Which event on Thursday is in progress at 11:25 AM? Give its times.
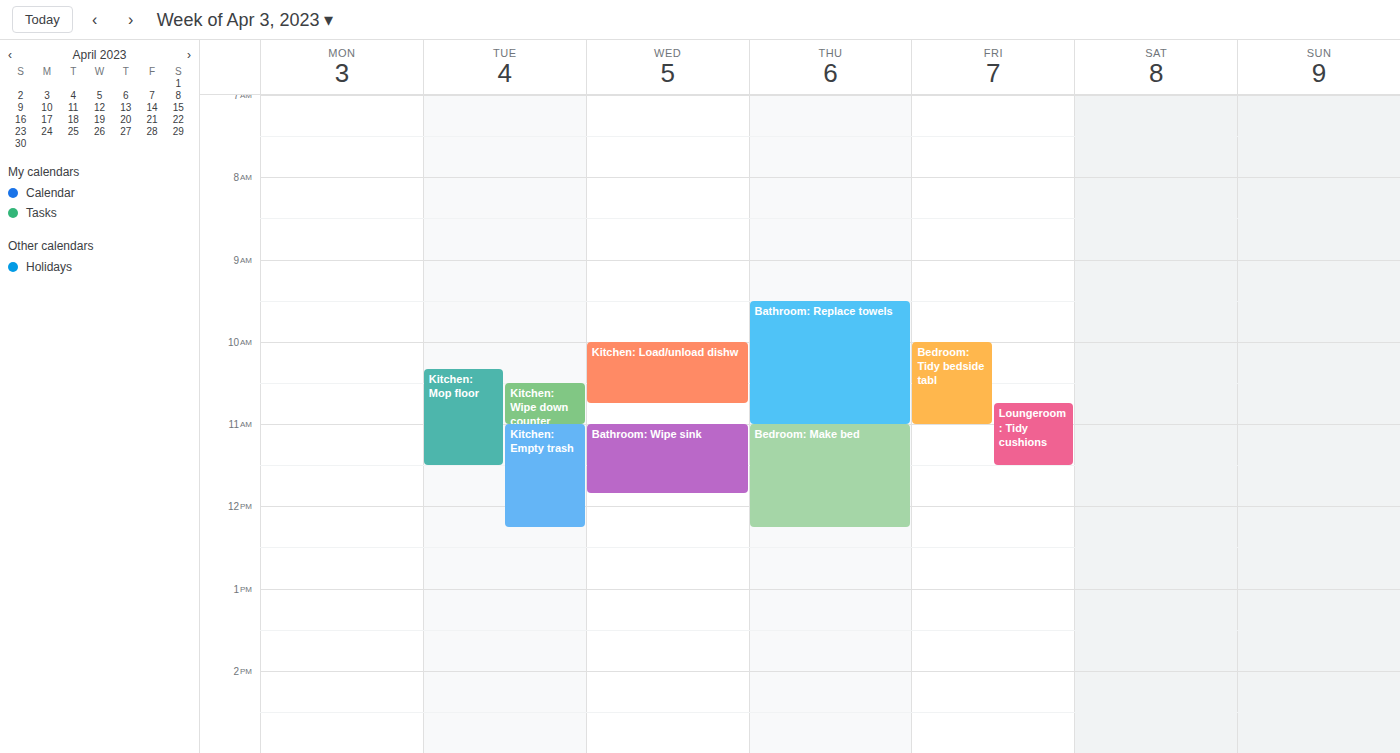
"Bedroom: Make bed", 11:00 AM to 12:15 PM